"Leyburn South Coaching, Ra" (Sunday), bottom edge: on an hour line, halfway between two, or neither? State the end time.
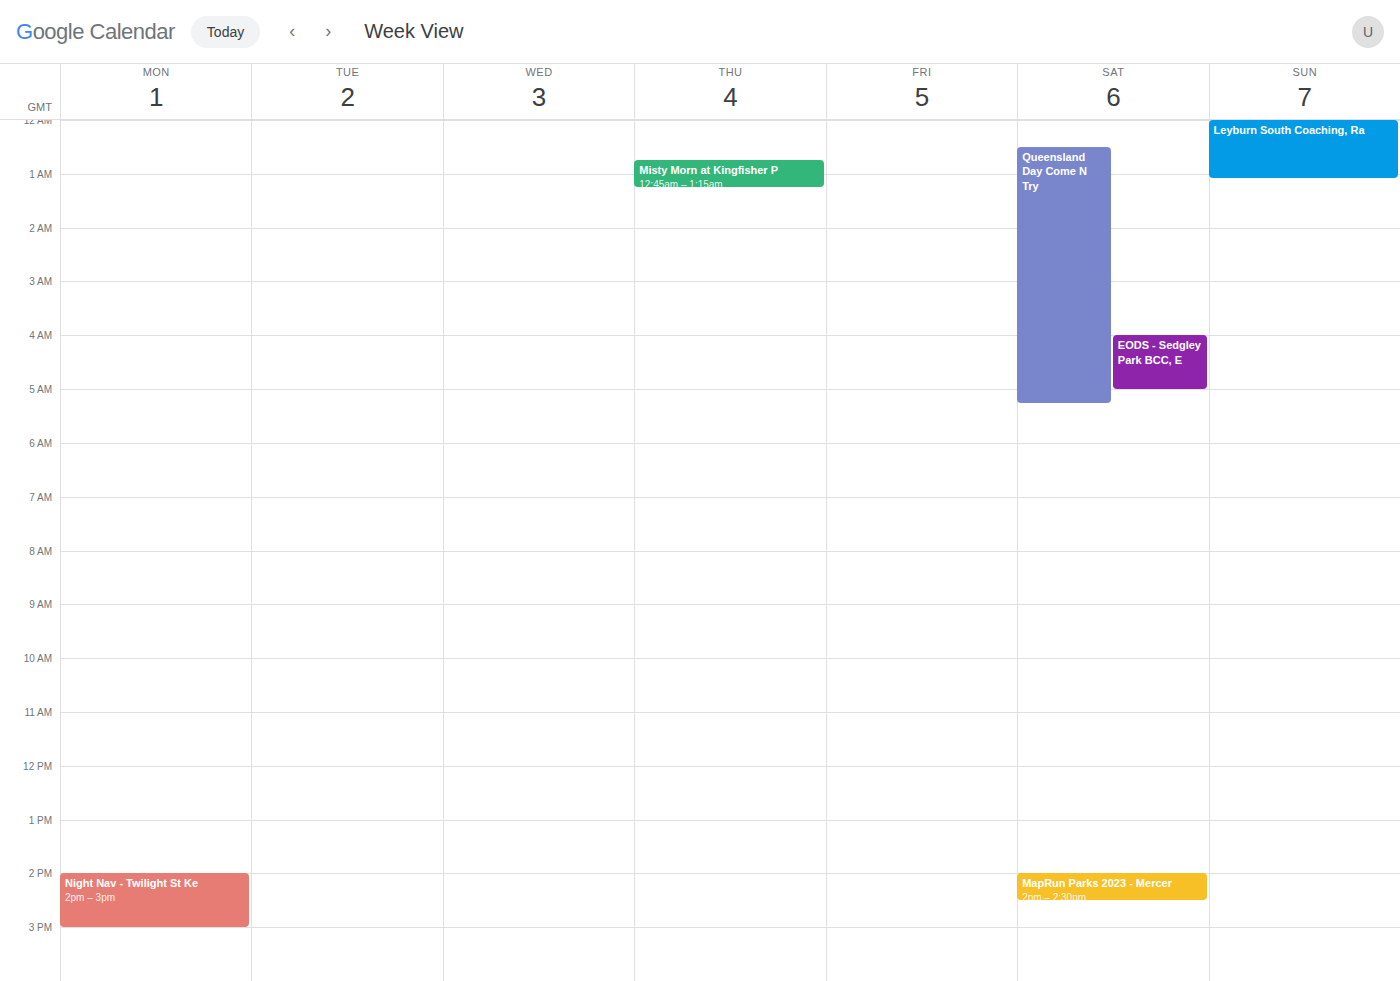
1:05 AM -- neither: 5 minutes below the 1 AM line and 55 minutes above the 2 AM line.